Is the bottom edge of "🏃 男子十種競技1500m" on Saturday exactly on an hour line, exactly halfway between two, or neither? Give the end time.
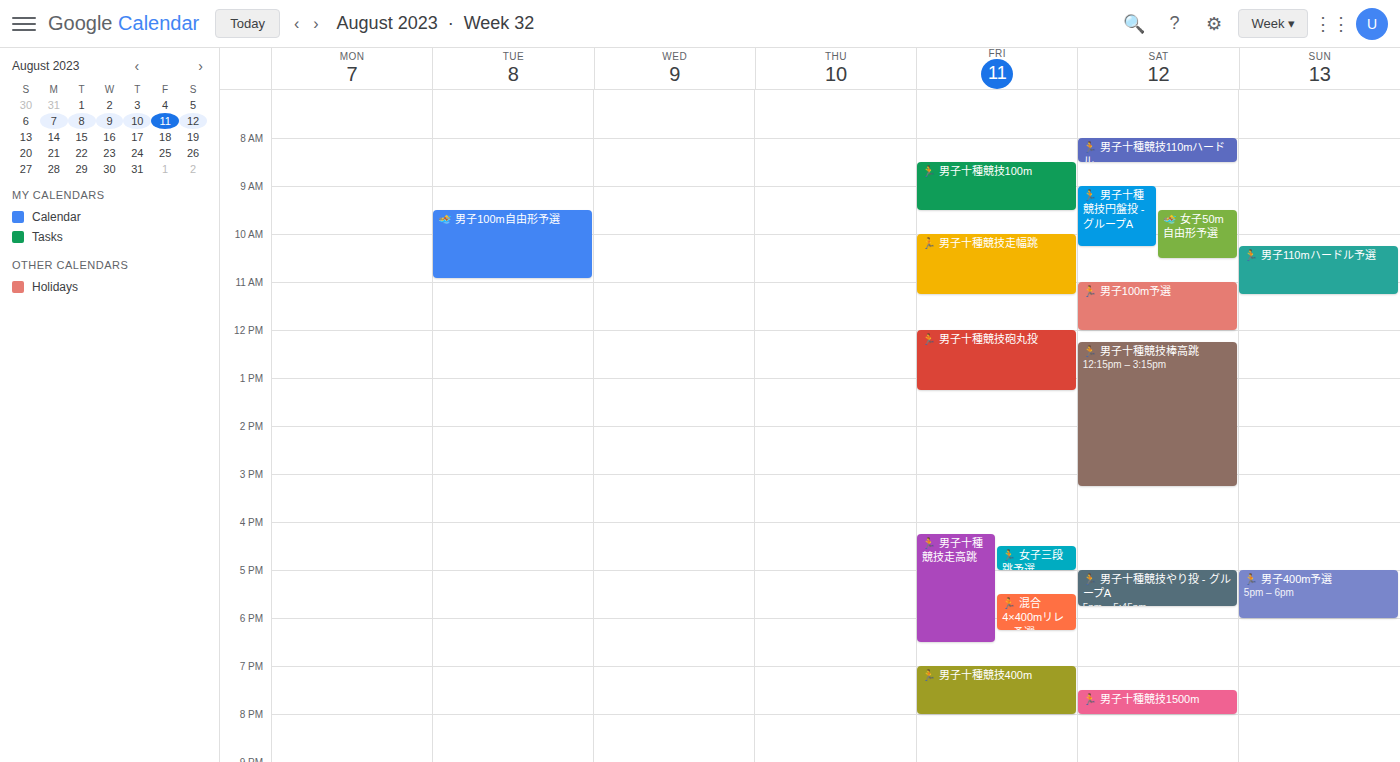
8:00 PM -- exactly on the 8 PM line.